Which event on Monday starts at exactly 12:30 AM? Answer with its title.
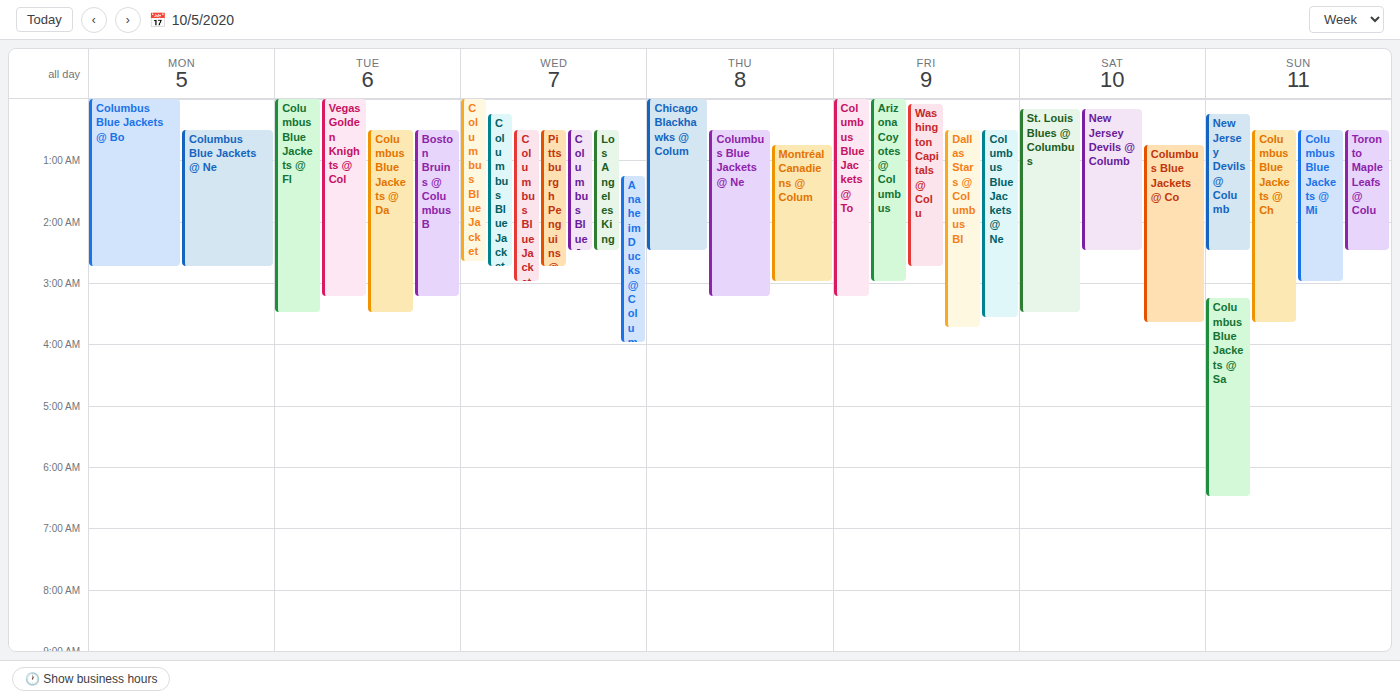
"Columbus Blue Jackets @ Ne"